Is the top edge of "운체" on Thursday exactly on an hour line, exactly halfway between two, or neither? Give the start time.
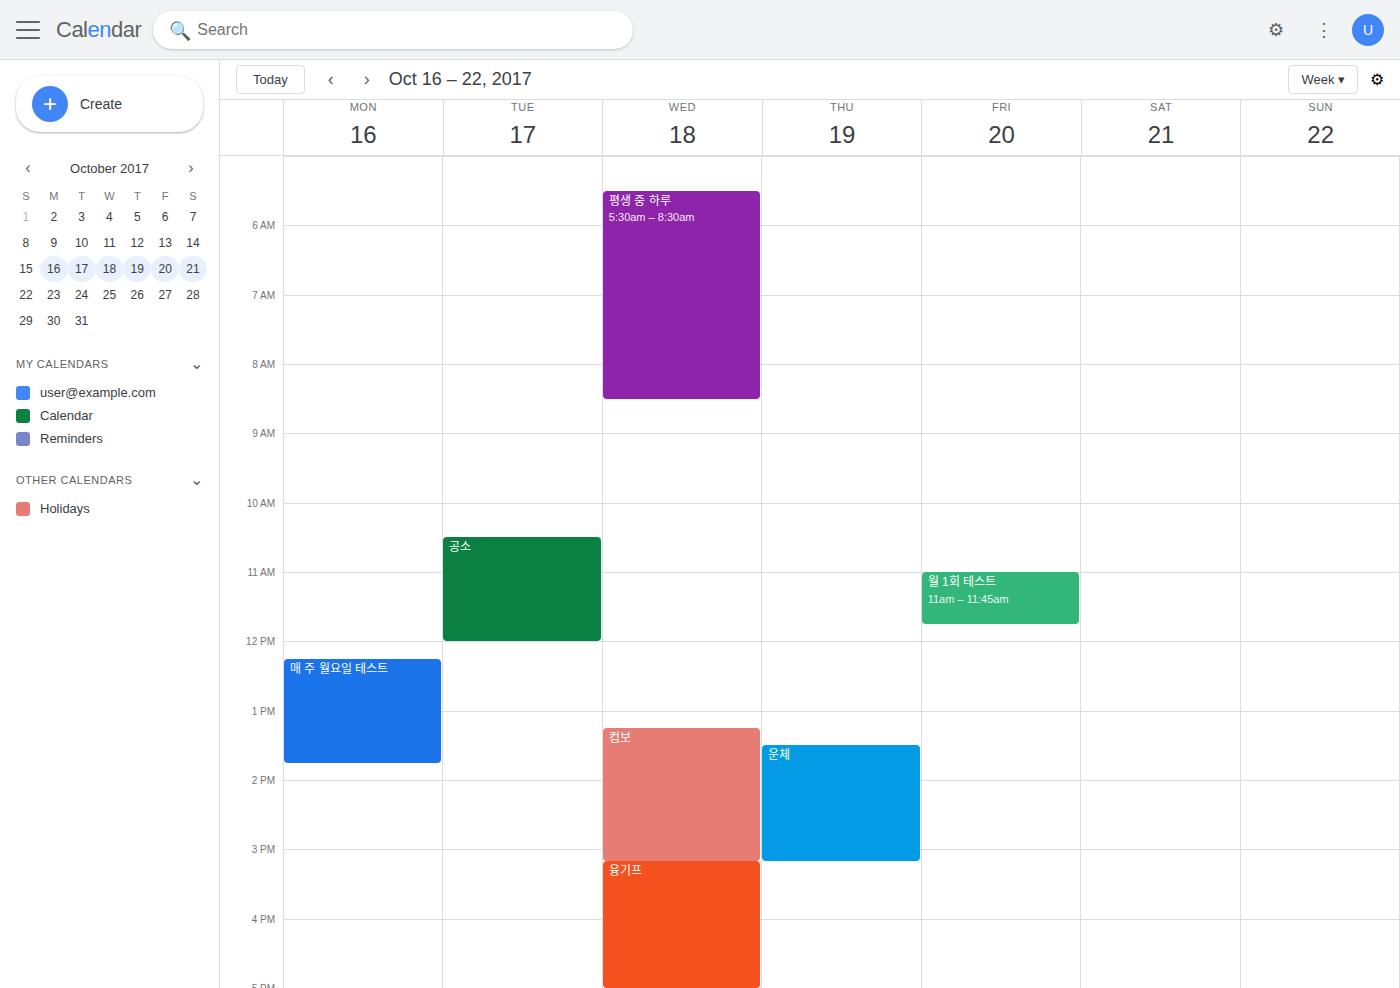
1:30 PM -- halfway between the 1 PM and 2 PM lines.